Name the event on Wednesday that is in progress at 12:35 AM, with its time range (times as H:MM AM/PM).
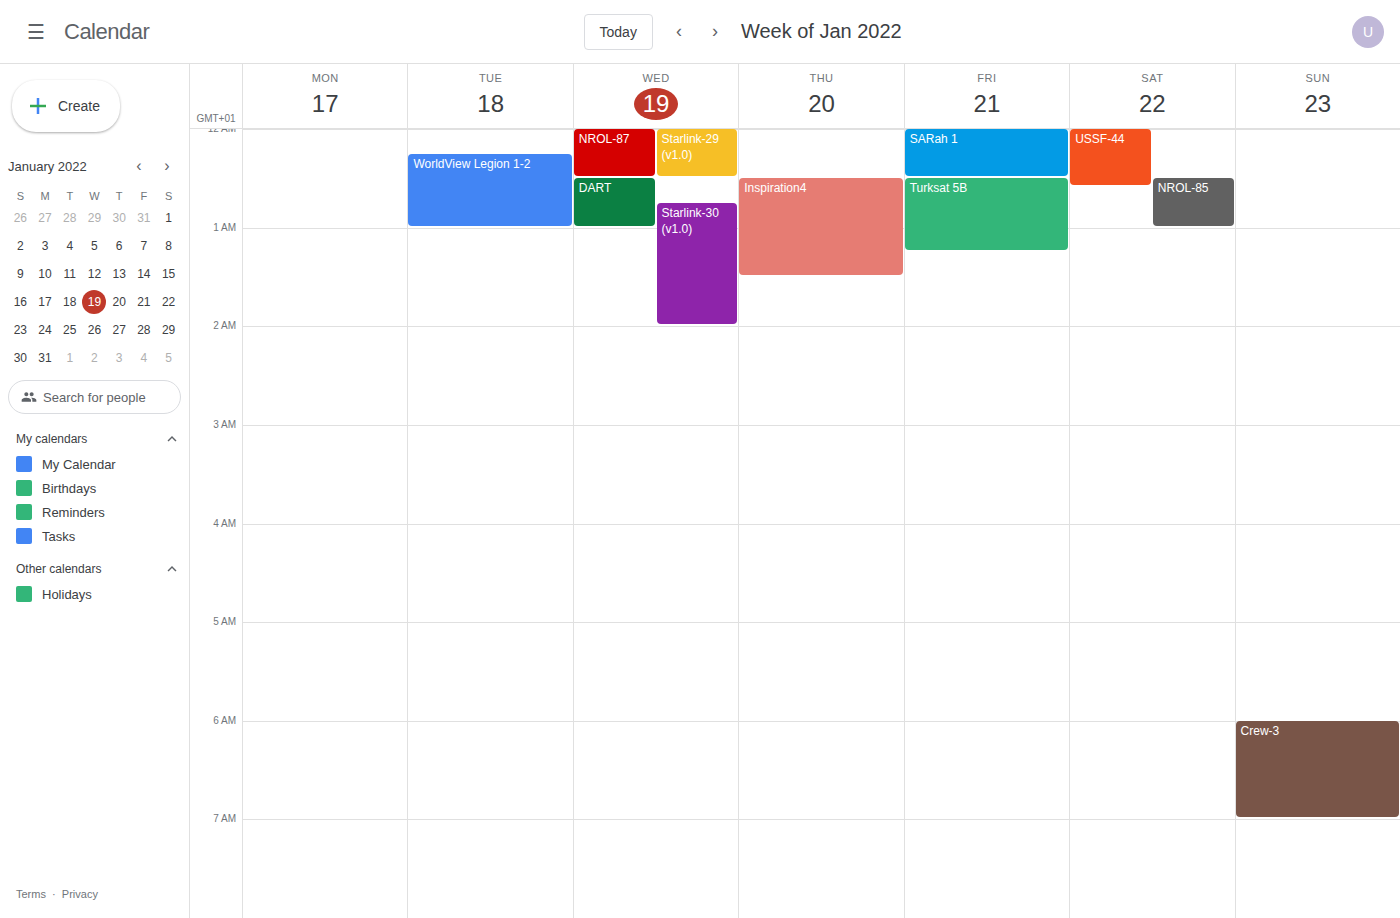
"DART", 12:30 AM to 1:00 AM